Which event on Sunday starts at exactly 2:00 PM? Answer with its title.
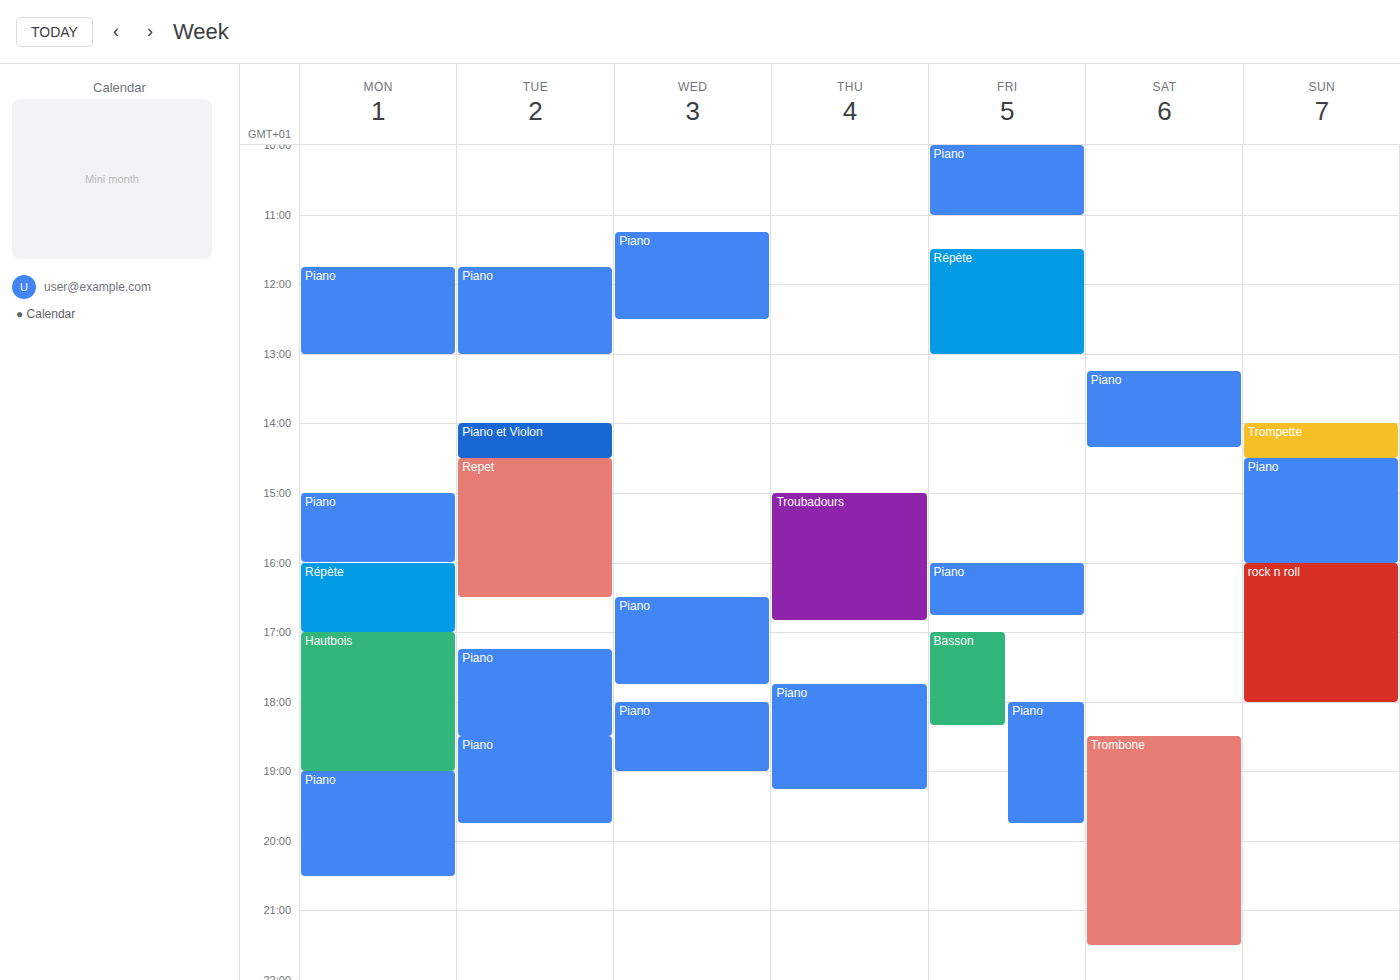
"Trompette"